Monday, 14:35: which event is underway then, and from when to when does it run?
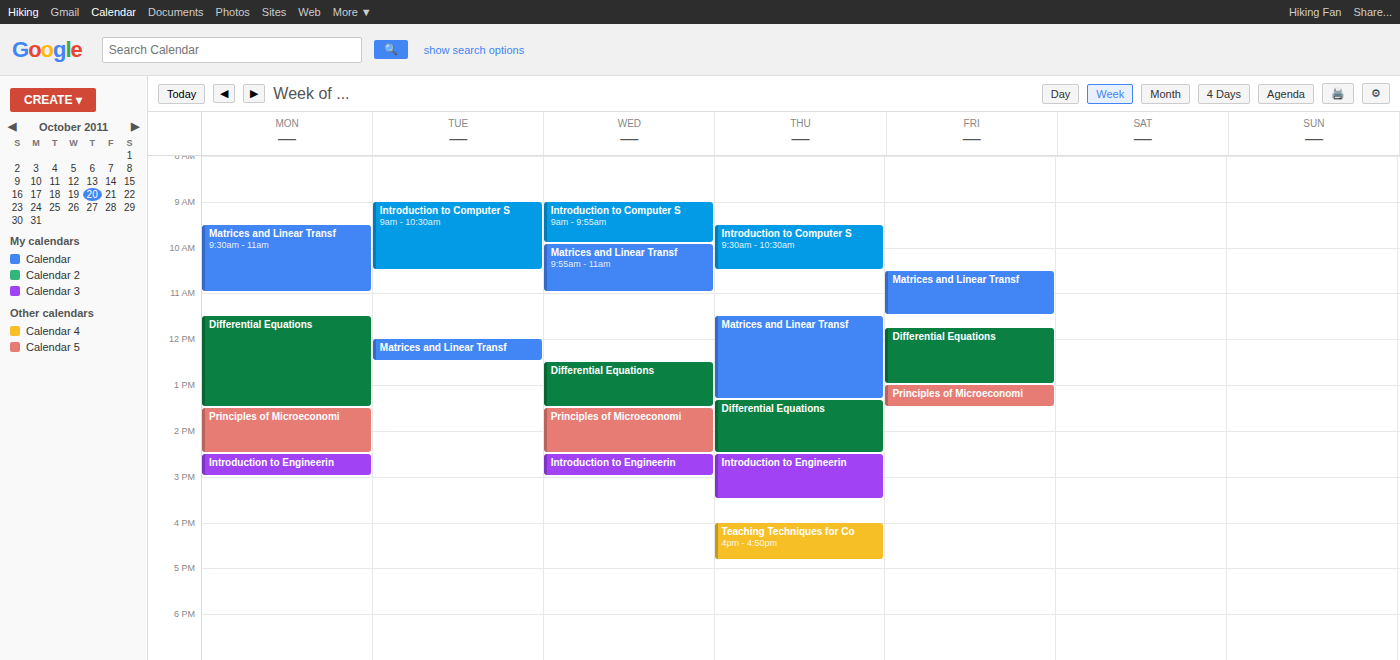
"Introduction to Engineerin", 14:30 to 15:00